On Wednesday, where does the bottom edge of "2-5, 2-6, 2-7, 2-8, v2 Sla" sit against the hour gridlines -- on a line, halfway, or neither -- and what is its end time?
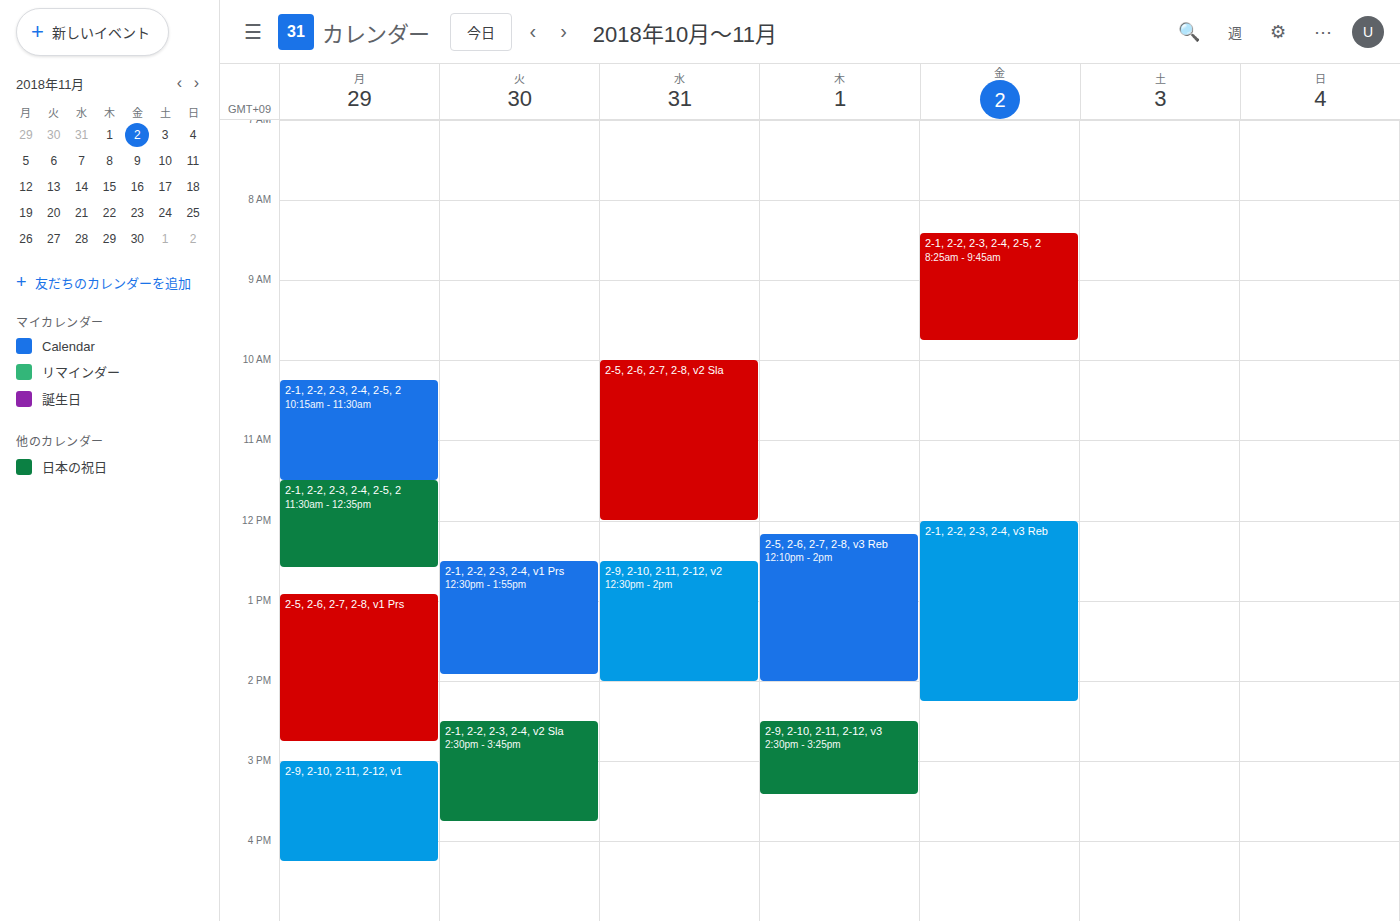
12:00 PM -- exactly on the 12 PM line.